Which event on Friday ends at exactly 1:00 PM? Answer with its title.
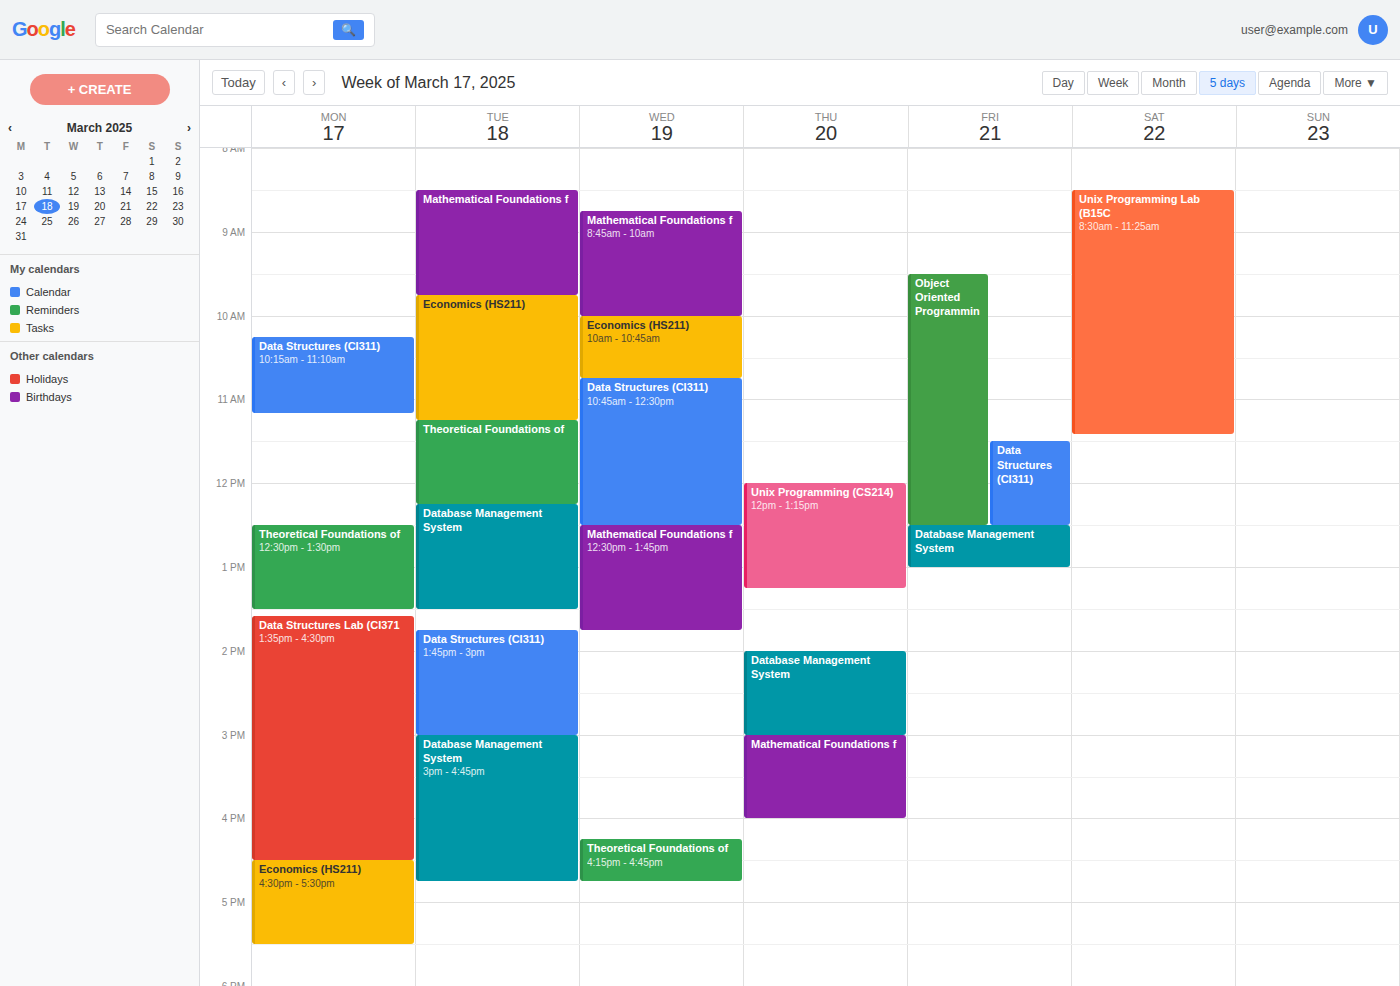
"Database Management System"